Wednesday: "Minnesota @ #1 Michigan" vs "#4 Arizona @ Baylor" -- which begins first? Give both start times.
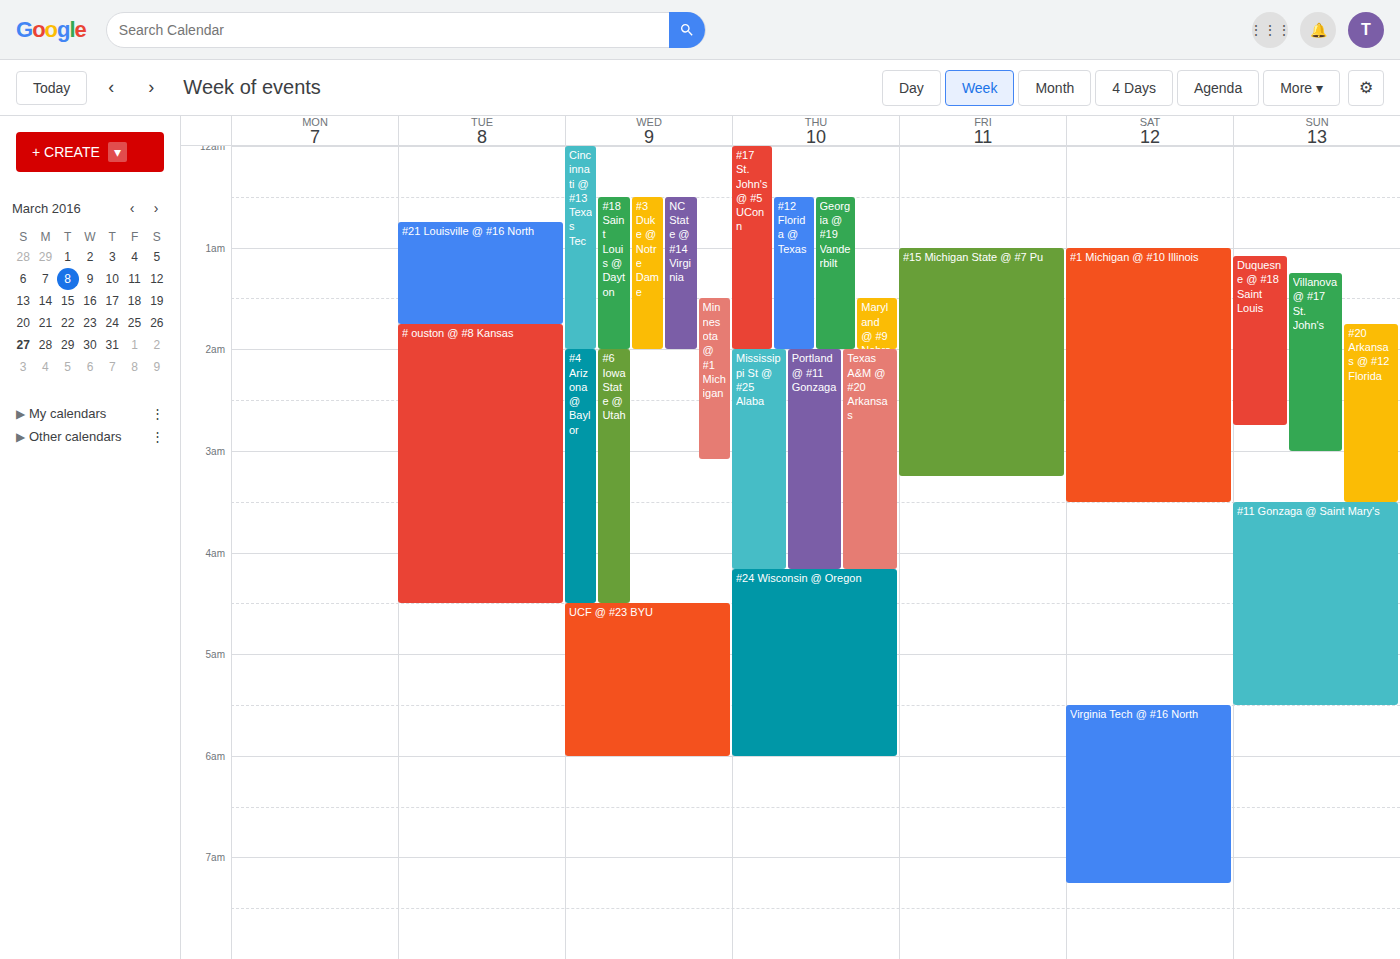
"Minnesota @ #1 Michigan" 1:30 AM; "#4 Arizona @ Baylor" 2:00 AM.